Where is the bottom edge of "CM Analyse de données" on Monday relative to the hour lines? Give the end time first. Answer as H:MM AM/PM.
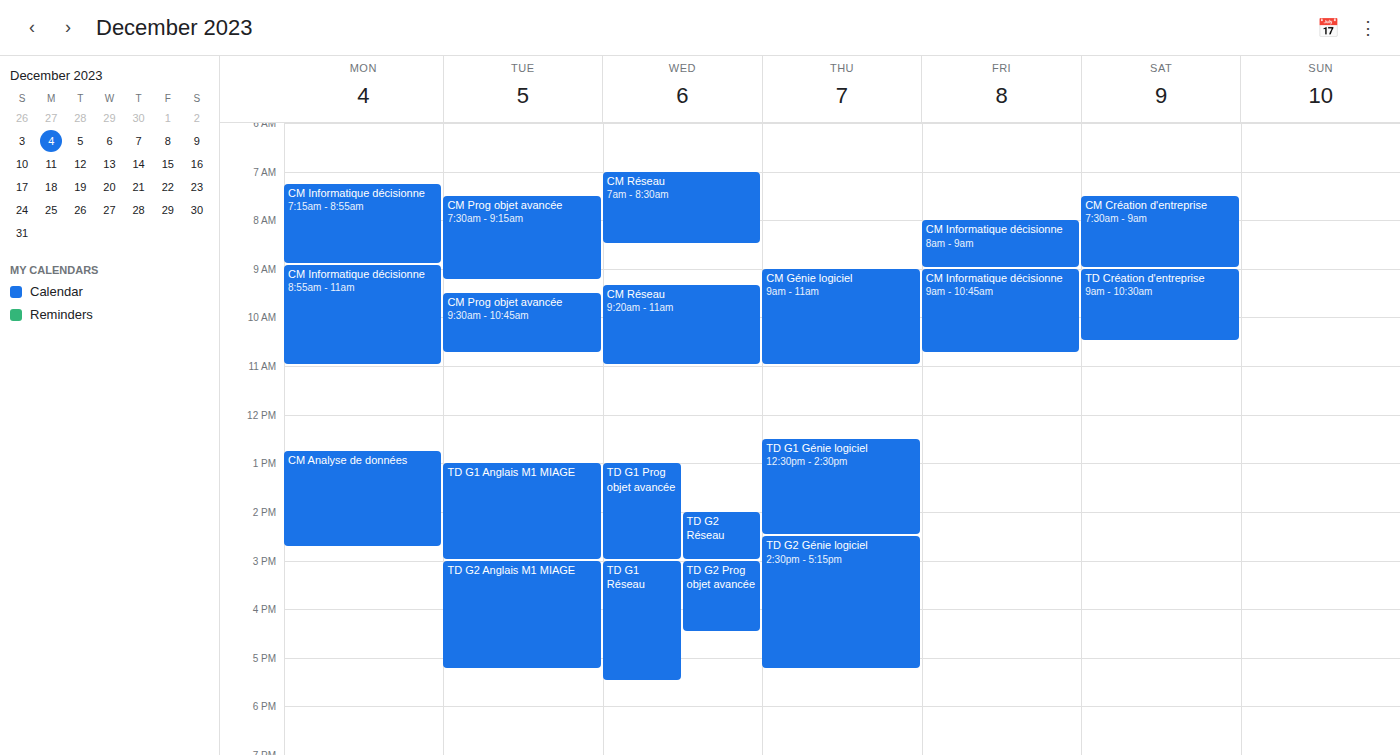
2:45 PM -- neither: three quarters of the way from the 2 PM line to the 3 PM line.